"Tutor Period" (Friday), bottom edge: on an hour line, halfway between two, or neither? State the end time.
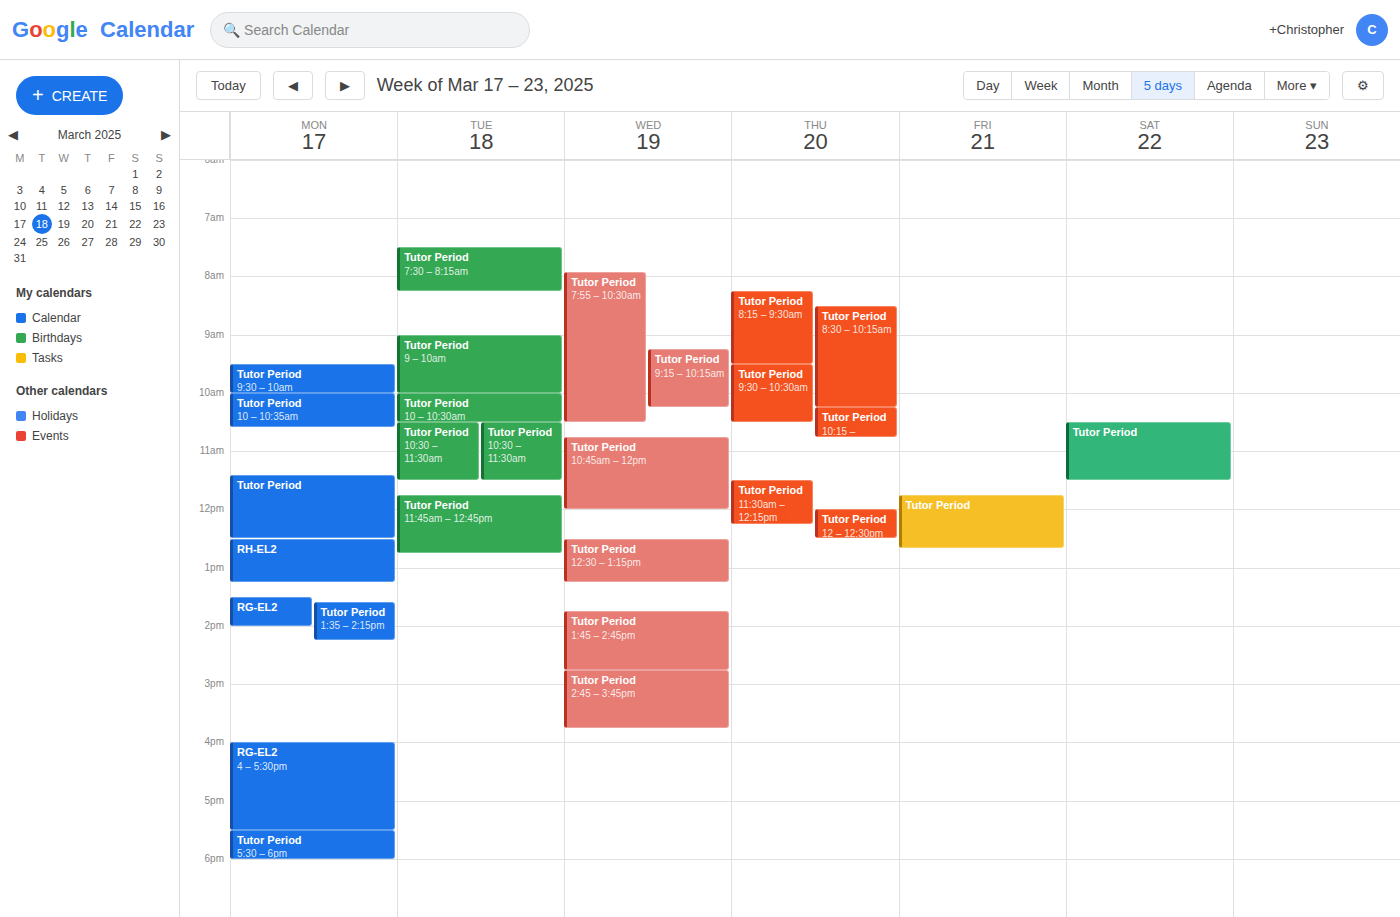
12:40 PM -- neither: 40 minutes below the 12 PM line and 20 minutes above the 1 PM line.